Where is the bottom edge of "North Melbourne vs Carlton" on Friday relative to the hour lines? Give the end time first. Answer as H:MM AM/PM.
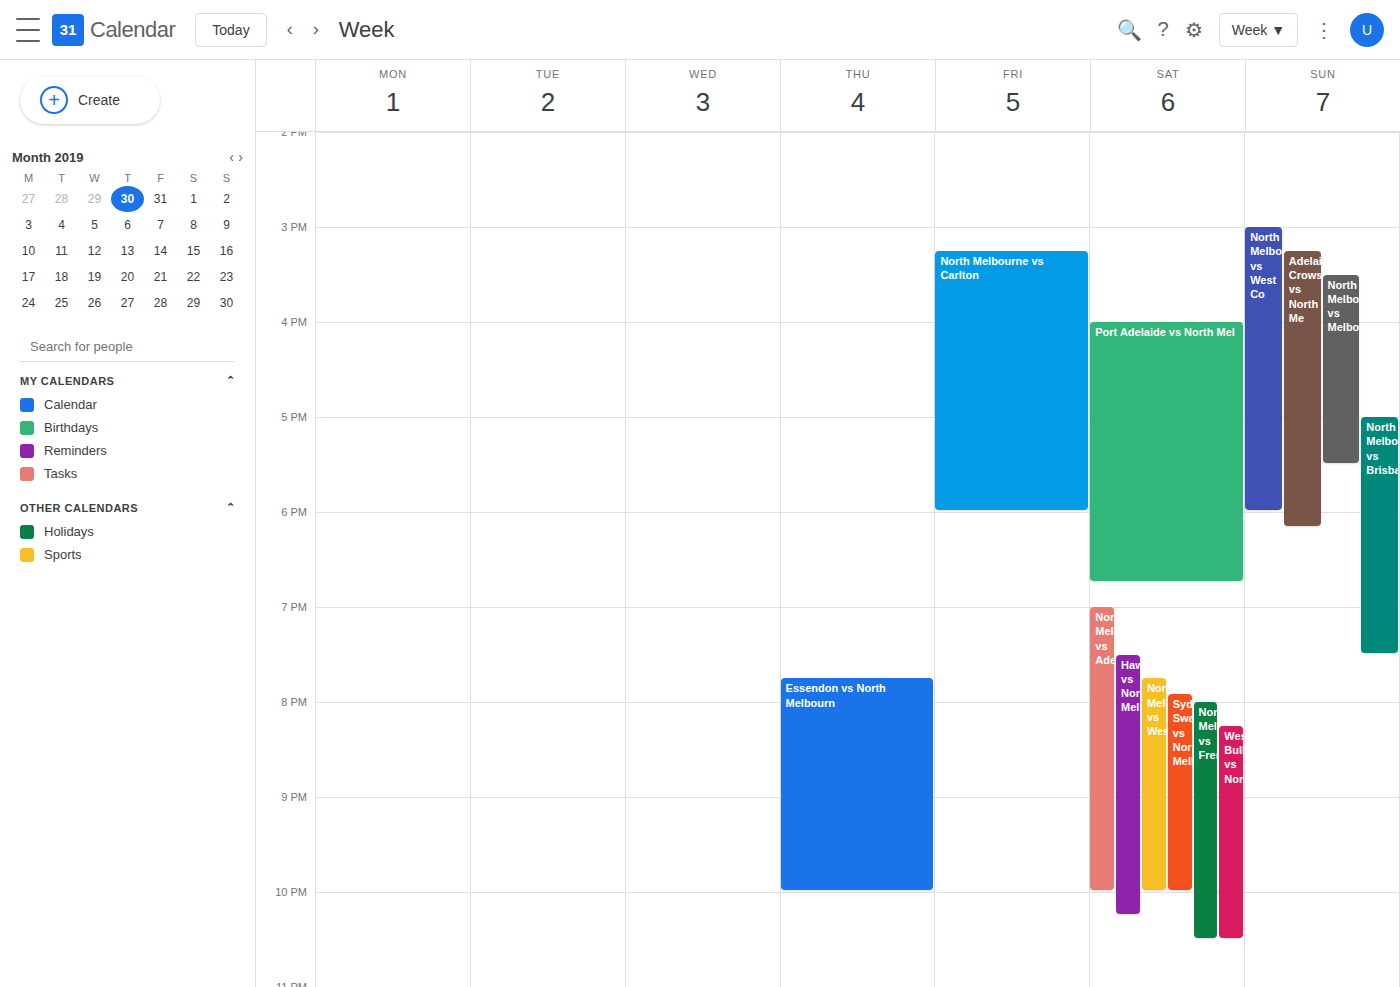
6:00 PM -- exactly on the 6 PM line.